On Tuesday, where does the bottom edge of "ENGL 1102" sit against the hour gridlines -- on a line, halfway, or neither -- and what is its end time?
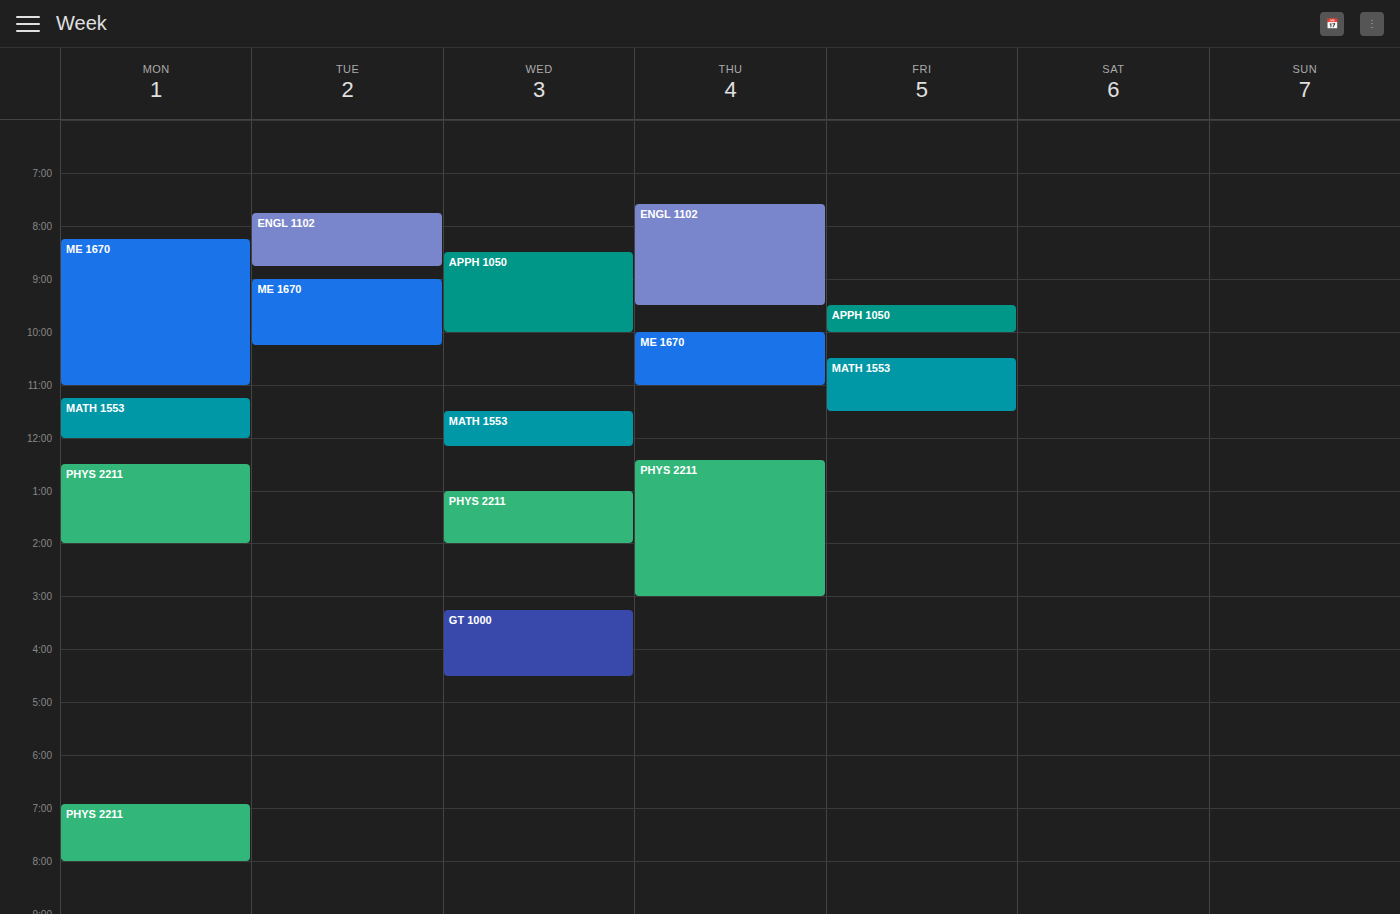
8:45 AM -- neither: three quarters of the way from the 8 AM line to the 9 AM line.